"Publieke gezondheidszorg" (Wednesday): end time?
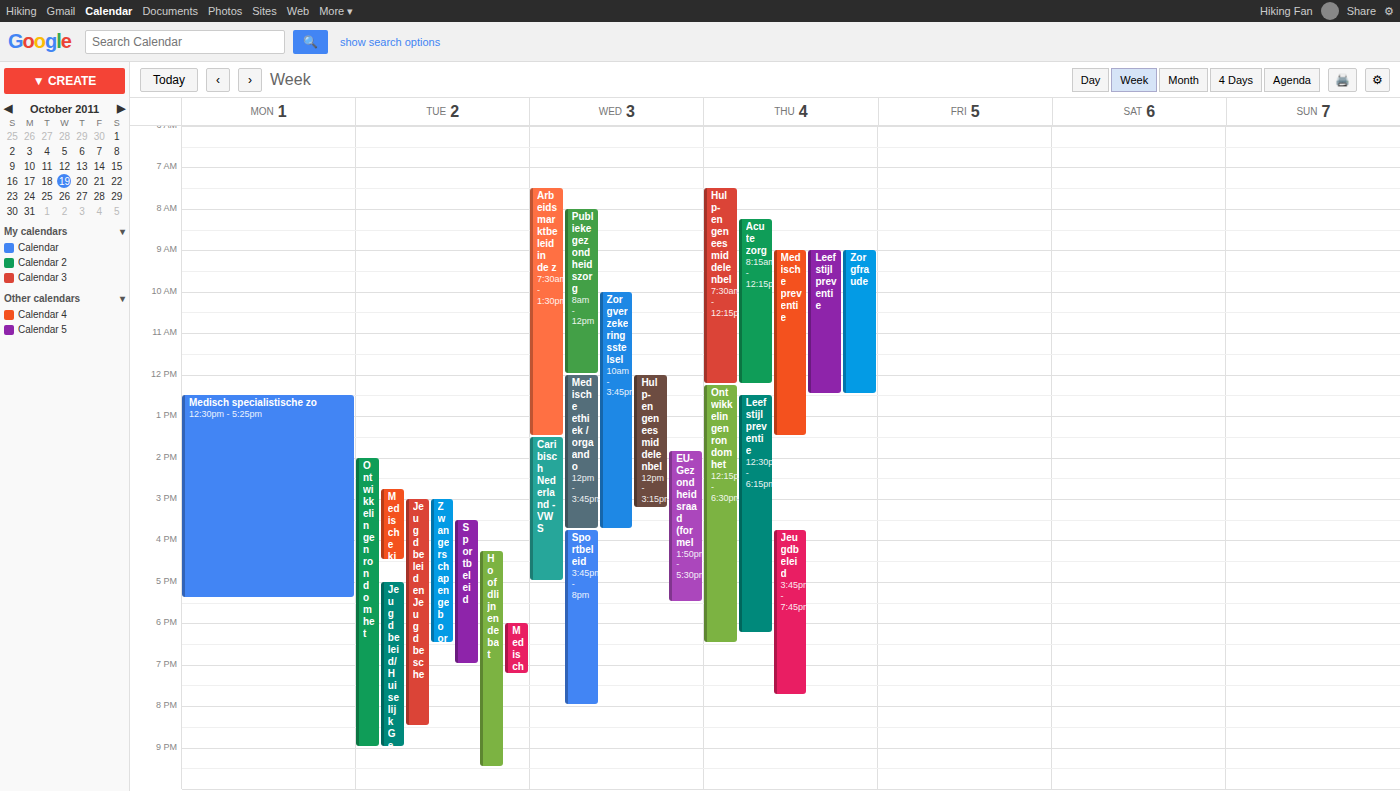
12:00 PM